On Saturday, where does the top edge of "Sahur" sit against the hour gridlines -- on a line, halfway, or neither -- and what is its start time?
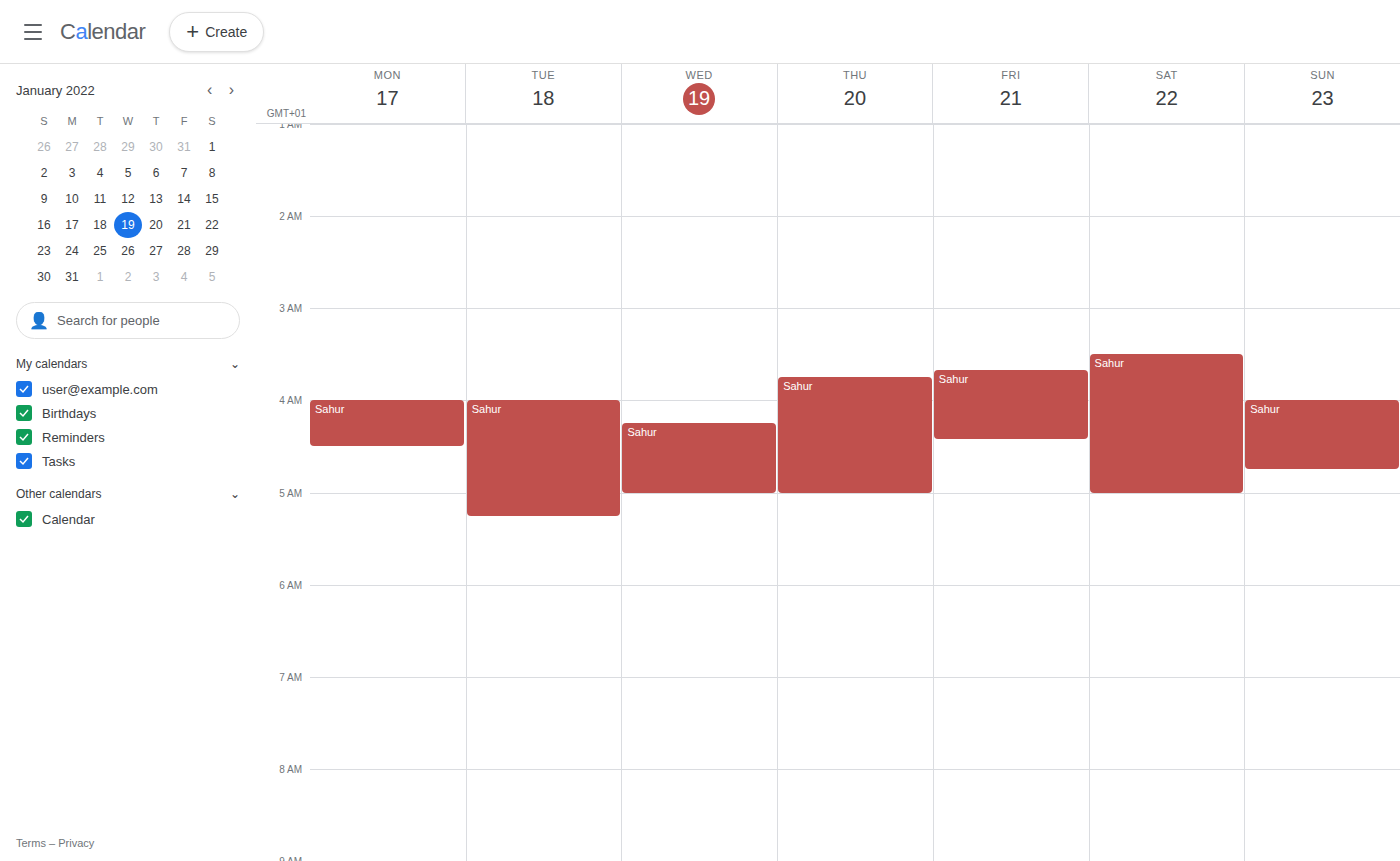
3:30 AM -- halfway between the 3 AM and 4 AM lines.